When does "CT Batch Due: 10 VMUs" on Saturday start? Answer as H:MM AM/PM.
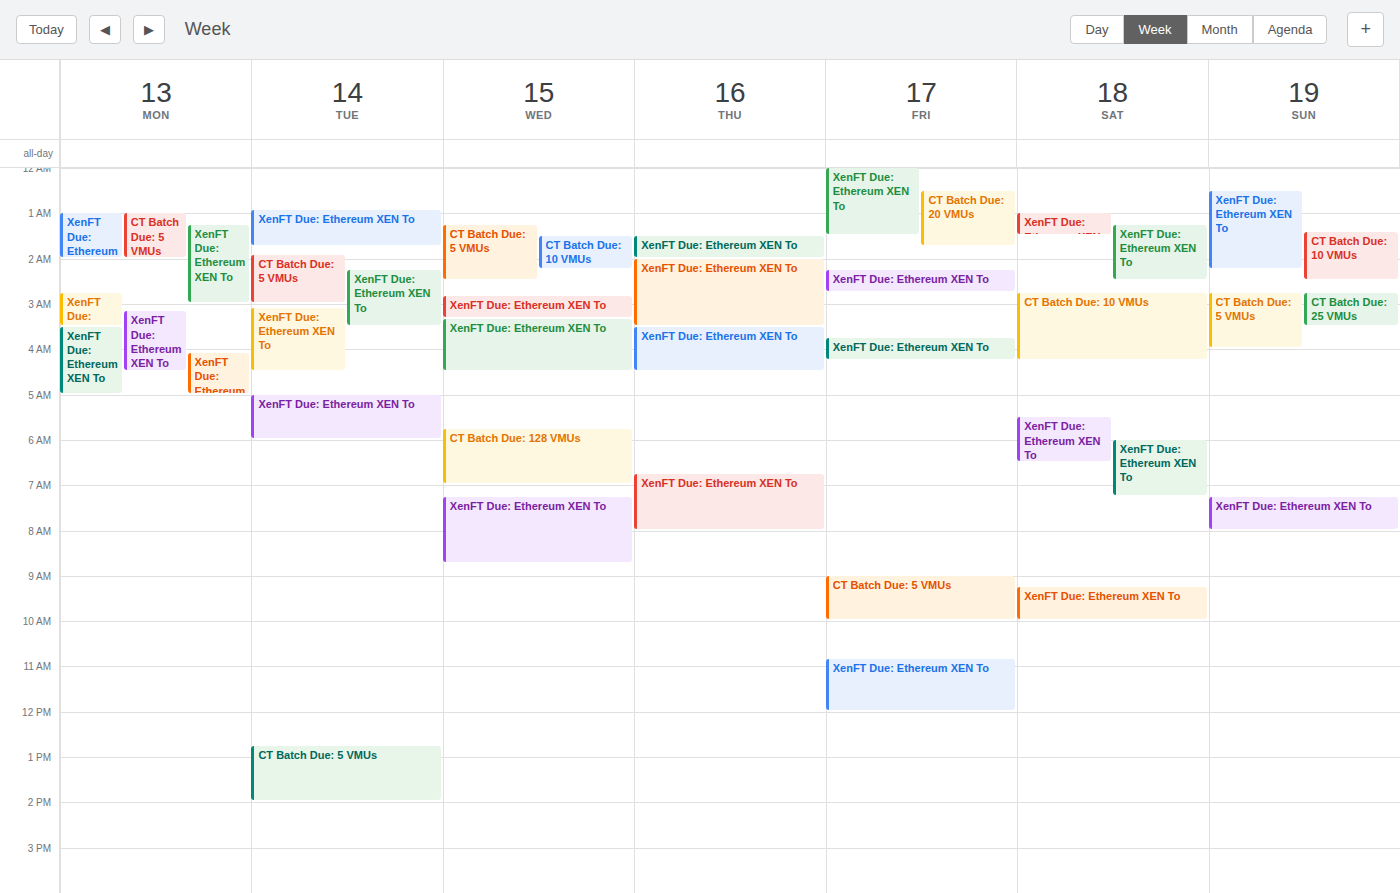
2:45 AM